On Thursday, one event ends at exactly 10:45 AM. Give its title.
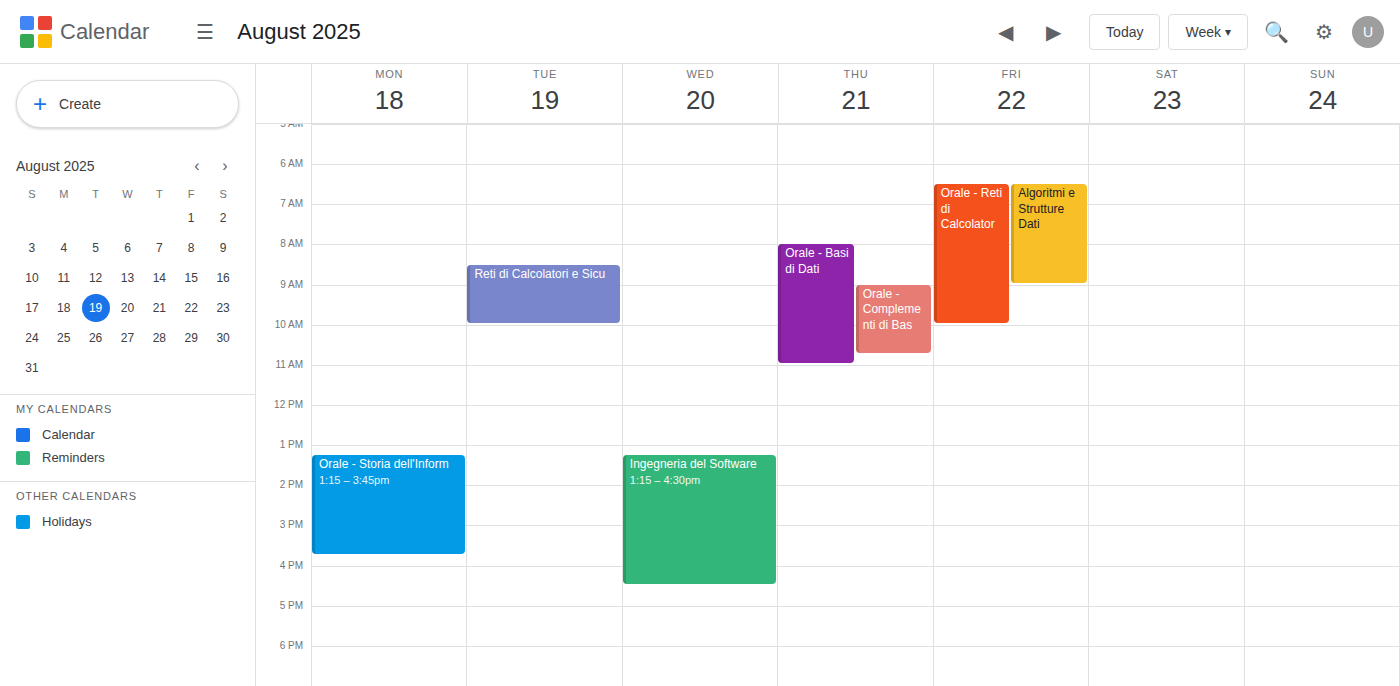
"Orale - Complementi di Bas"